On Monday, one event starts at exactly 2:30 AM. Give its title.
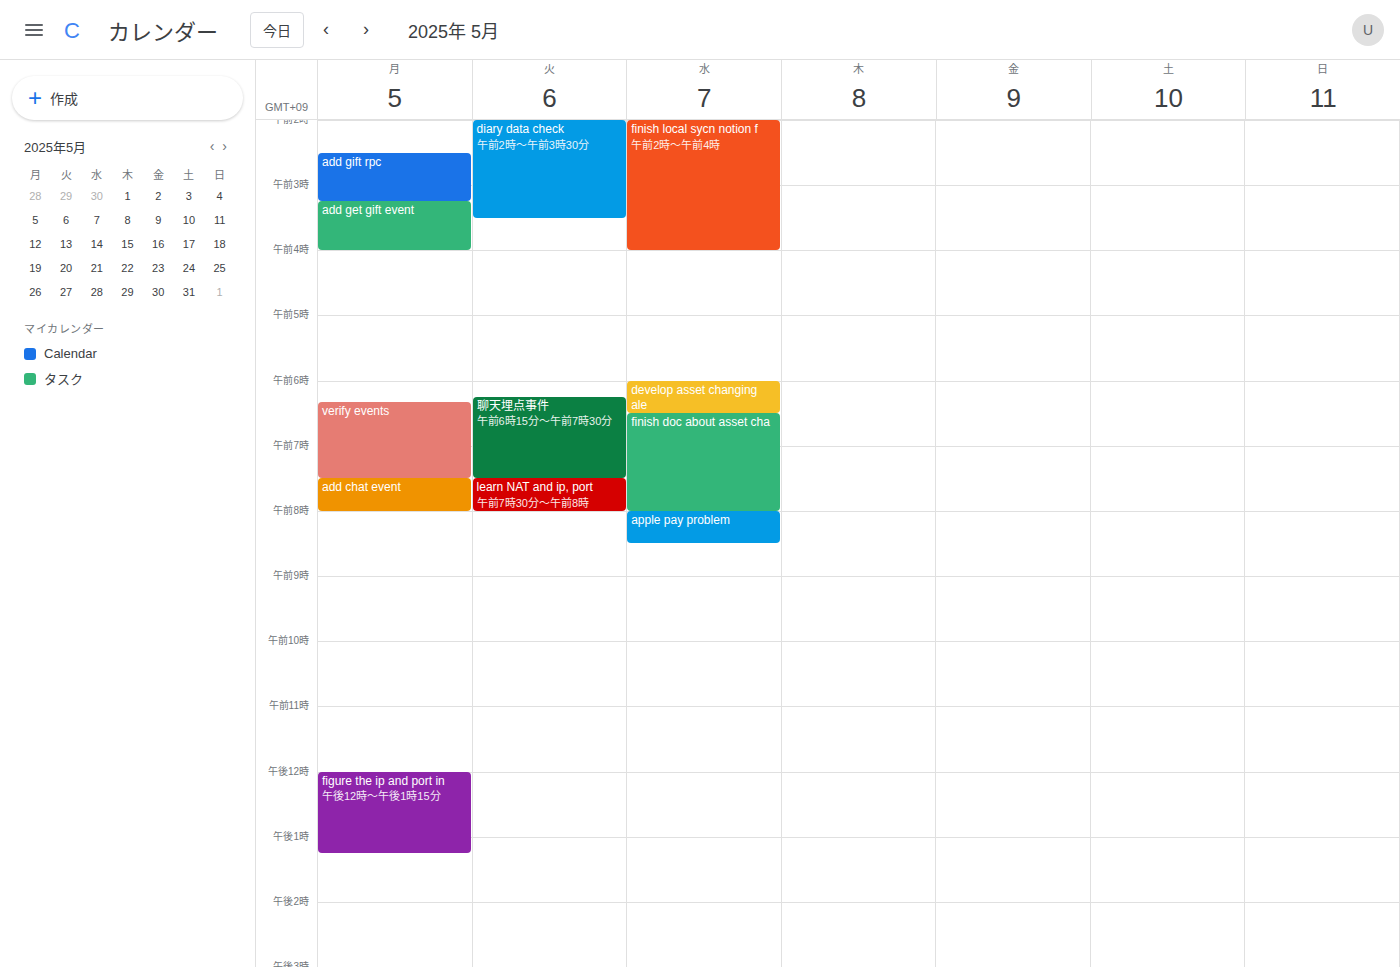
"add gift rpc"